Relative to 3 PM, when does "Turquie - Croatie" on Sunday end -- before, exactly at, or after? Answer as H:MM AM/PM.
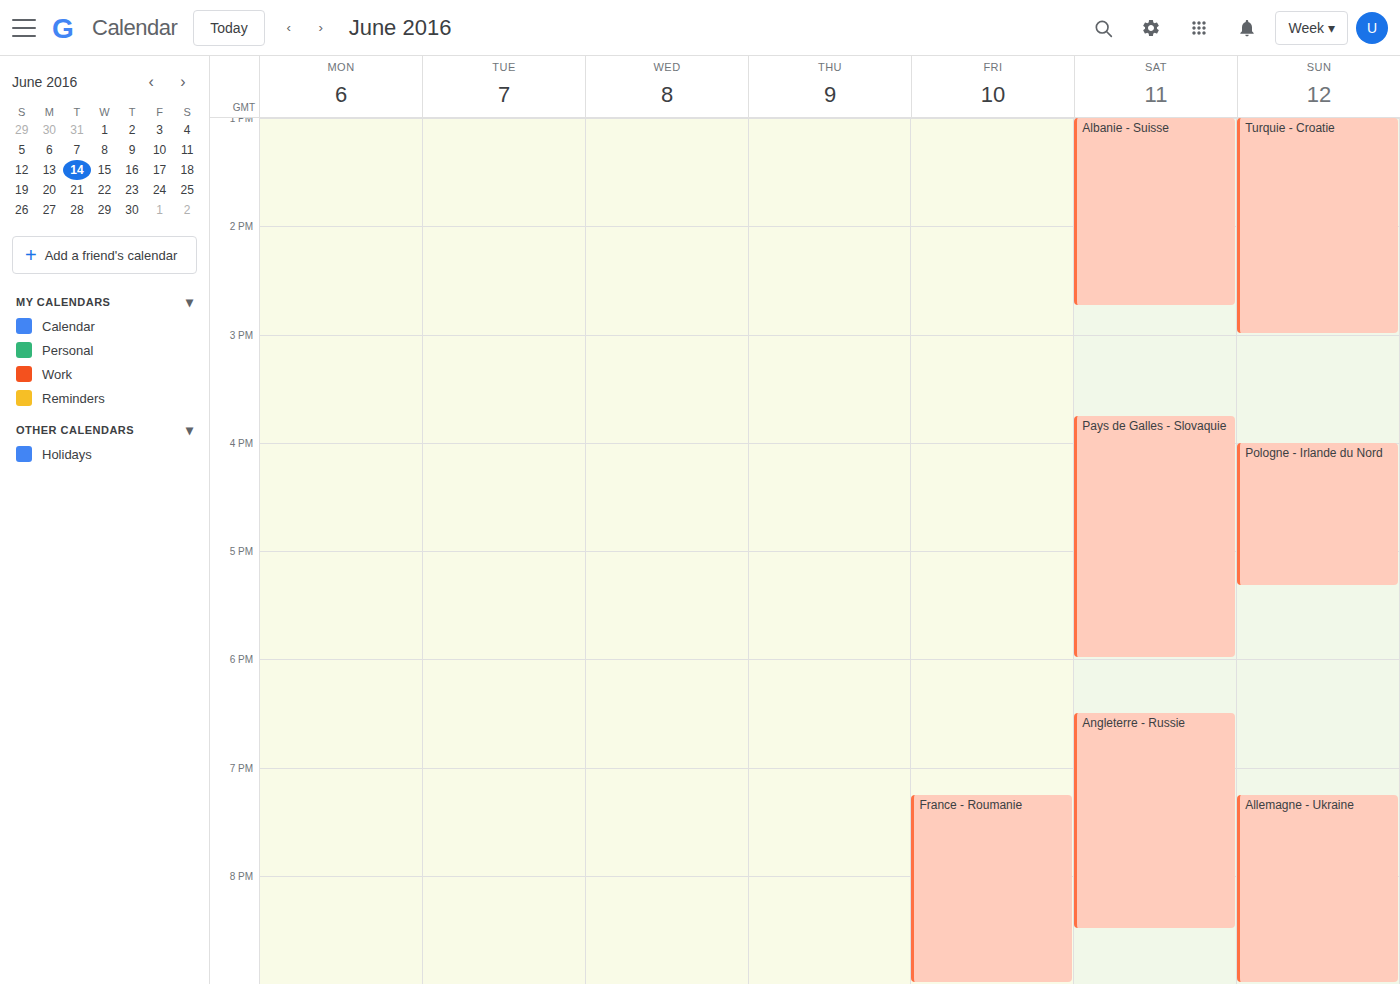
3:00 PM -- exactly at 3 PM, on the 3 PM line.